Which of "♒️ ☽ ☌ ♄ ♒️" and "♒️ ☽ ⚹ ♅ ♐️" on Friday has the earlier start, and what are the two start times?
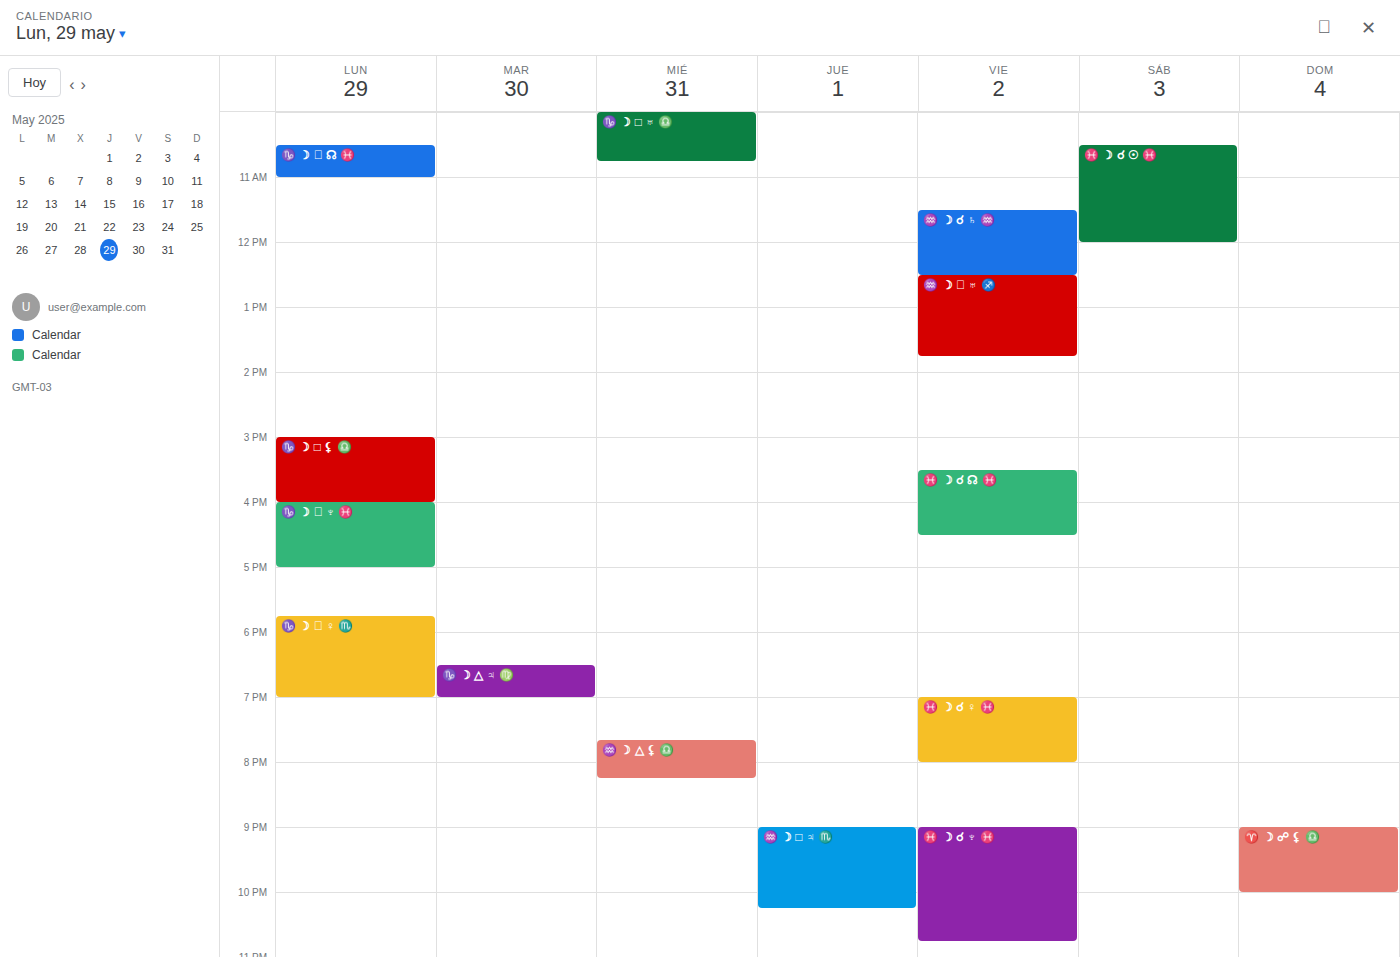
"♒️ ☽ ☌ ♄ ♒️" 11:30 AM; "♒️ ☽ ⚹ ♅ ♐️" 12:30 PM.